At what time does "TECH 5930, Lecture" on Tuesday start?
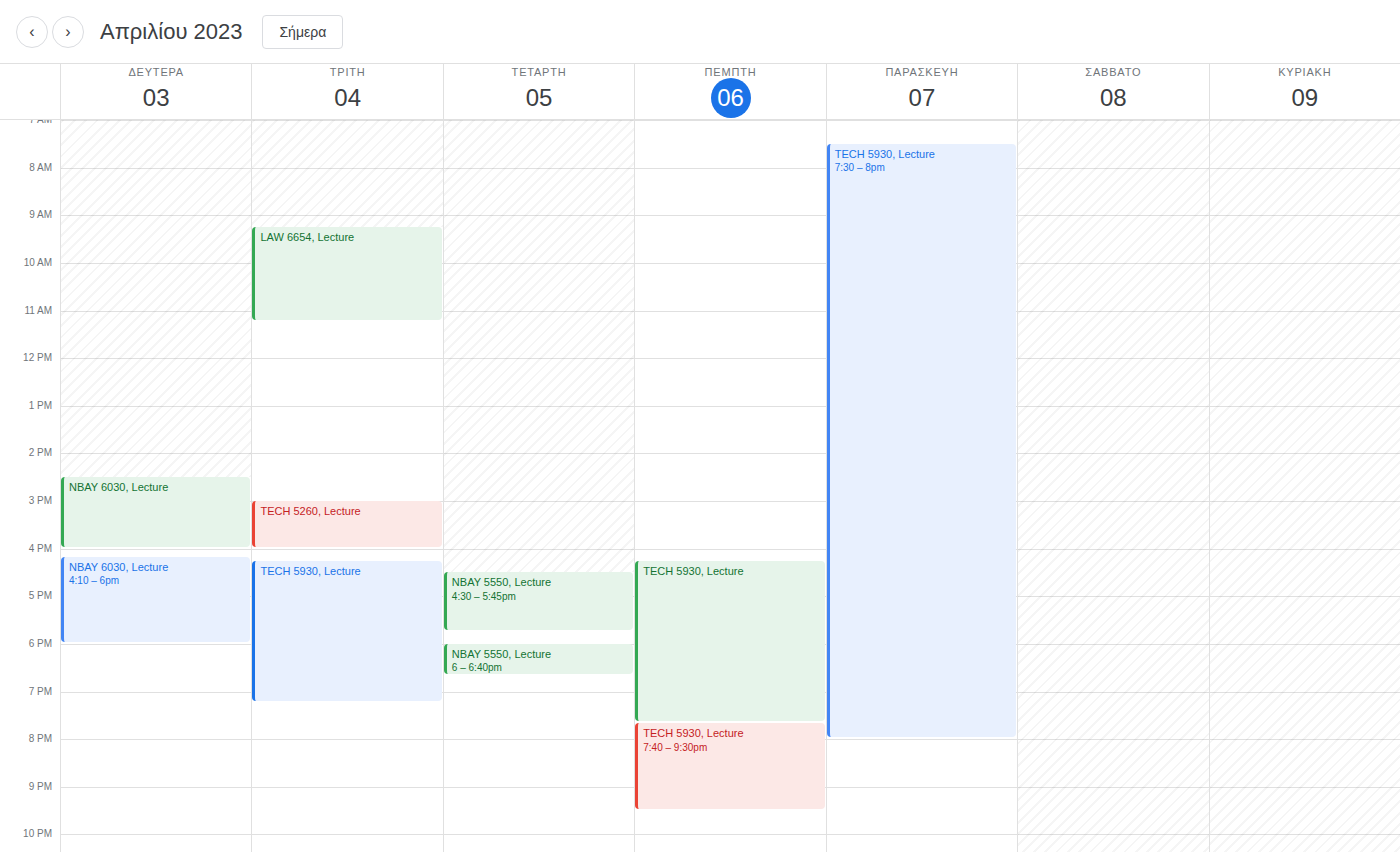
4:15 PM